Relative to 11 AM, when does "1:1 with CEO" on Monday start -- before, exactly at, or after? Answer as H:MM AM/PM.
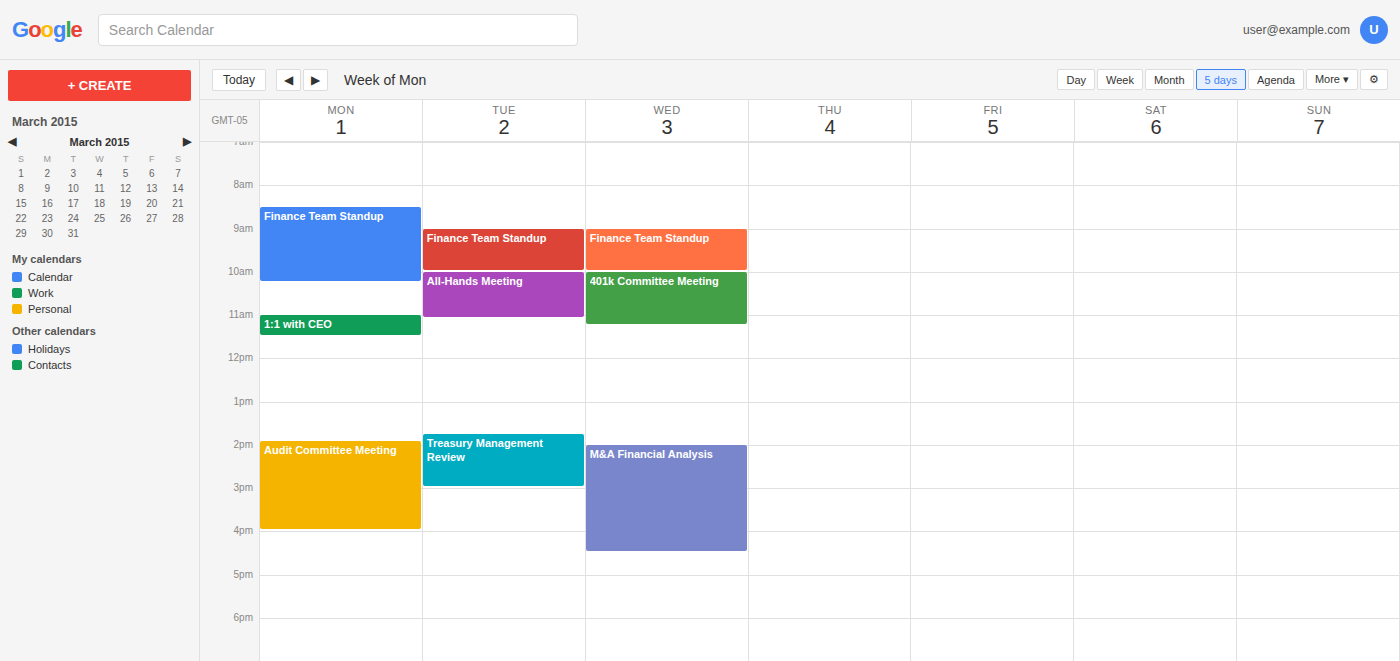
11:00 AM -- exactly at 11 AM, on the 11 AM line.